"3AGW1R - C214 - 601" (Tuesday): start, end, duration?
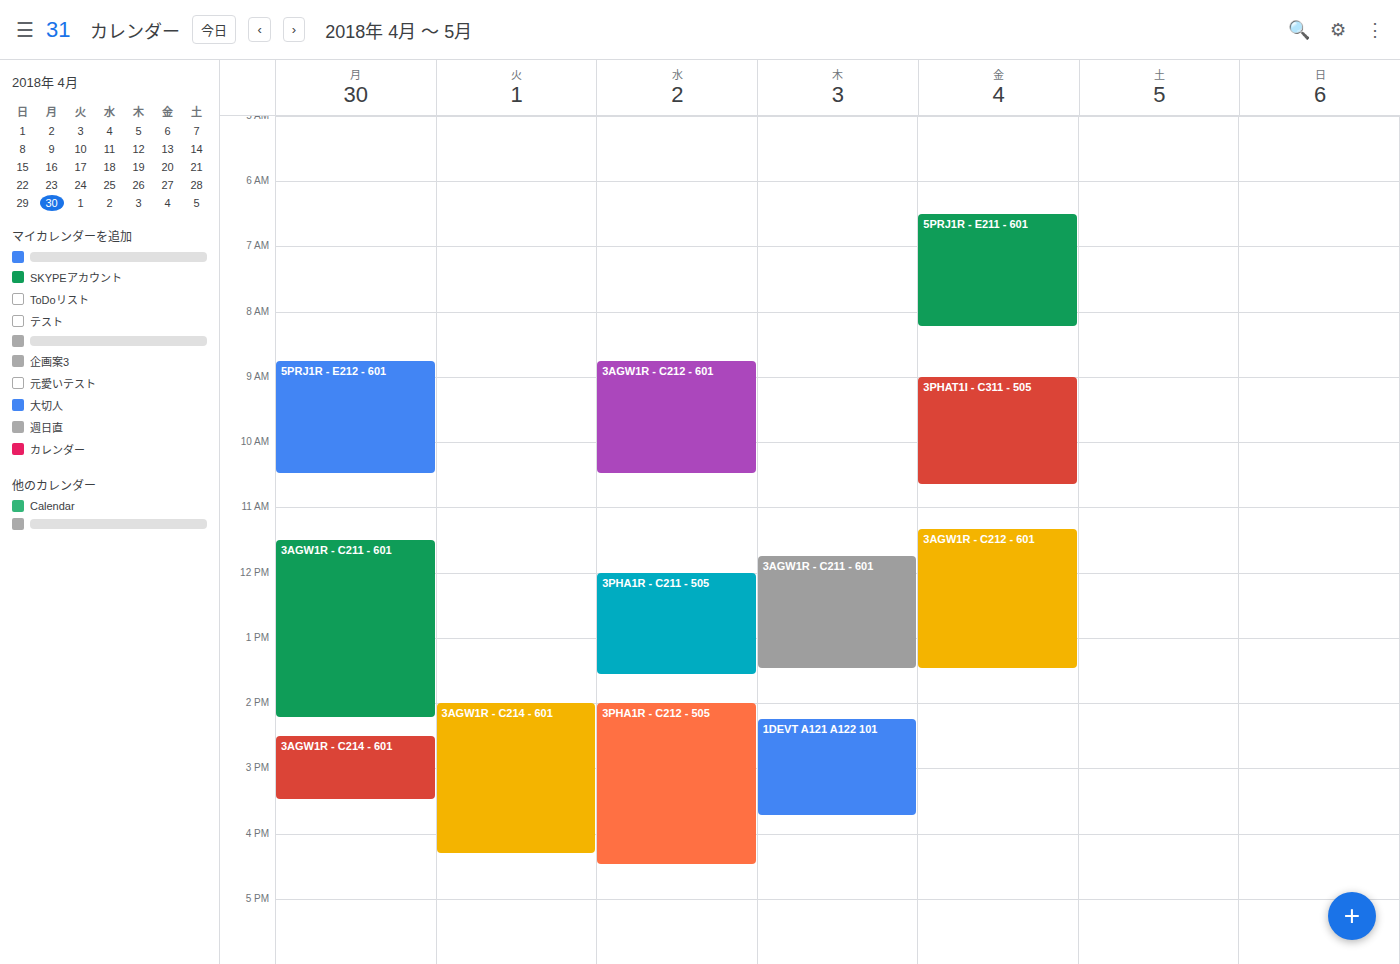
2:00 PM to 4:20 PM, 2 hours 20 minutes